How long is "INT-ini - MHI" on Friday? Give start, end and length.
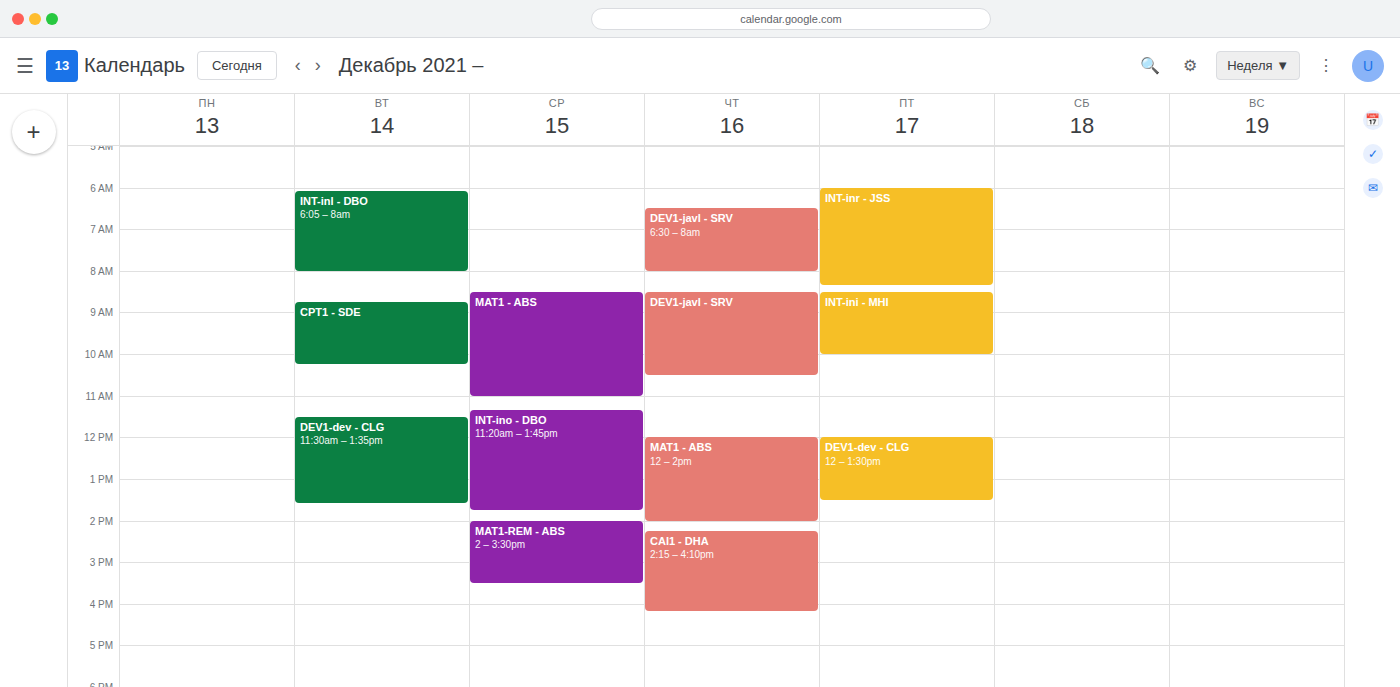
8:30 AM to 10:00 AM, 1 hour 30 minutes